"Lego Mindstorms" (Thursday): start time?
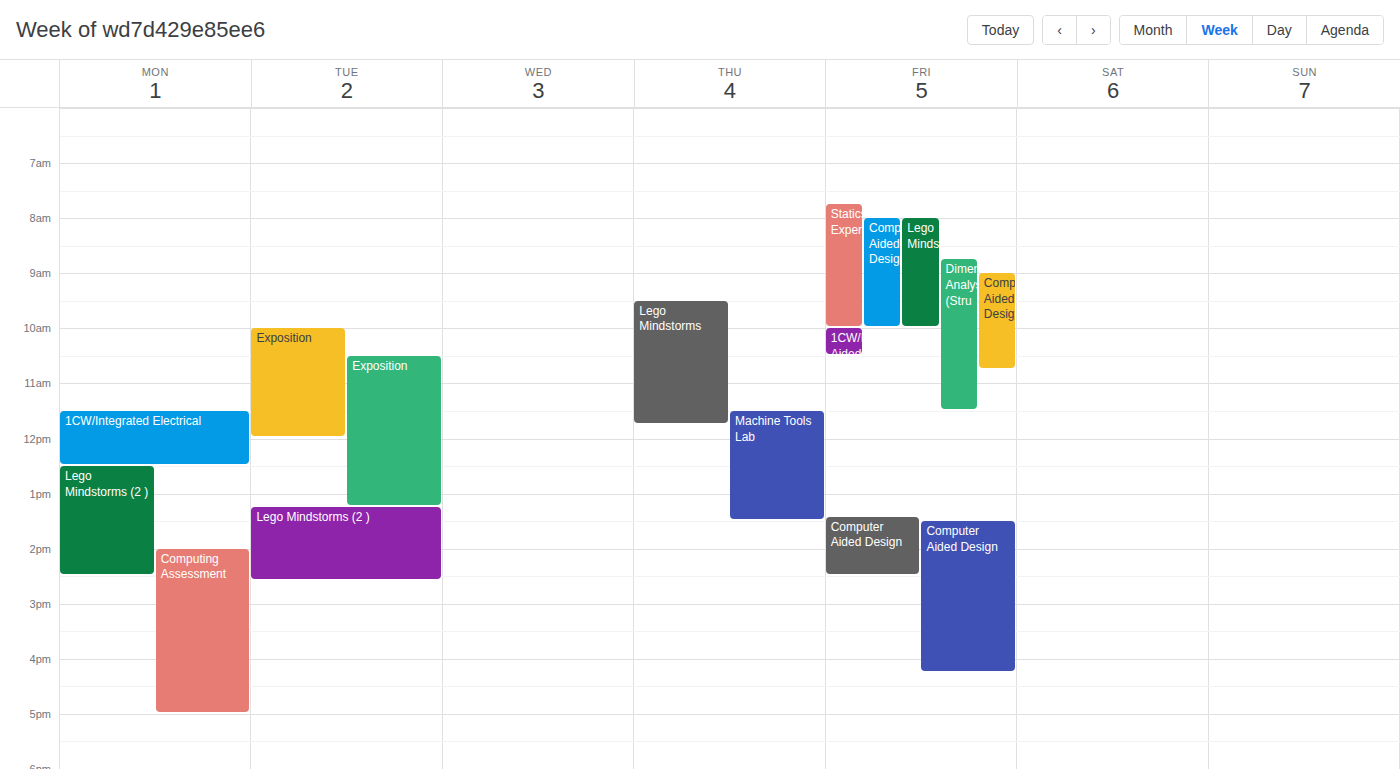
09:30